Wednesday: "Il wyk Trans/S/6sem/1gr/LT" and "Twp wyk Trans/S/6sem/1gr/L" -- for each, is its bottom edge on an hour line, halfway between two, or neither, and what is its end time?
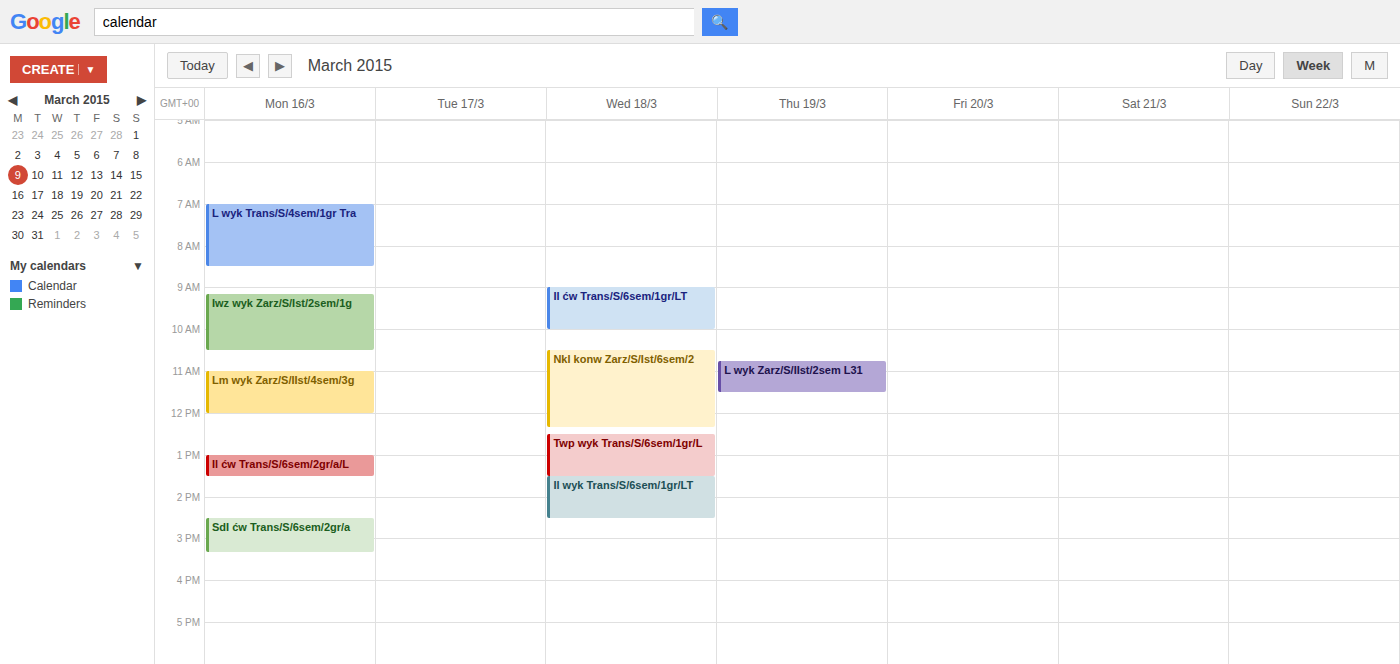
"Il wyk Trans/S/6sem/1gr/LT": 2:30 PM, halfway between the 2 PM and 3 PM lines. "Twp wyk Trans/S/6sem/1gr/L": 1:30 PM, halfway between the 1 PM and 2 PM lines.